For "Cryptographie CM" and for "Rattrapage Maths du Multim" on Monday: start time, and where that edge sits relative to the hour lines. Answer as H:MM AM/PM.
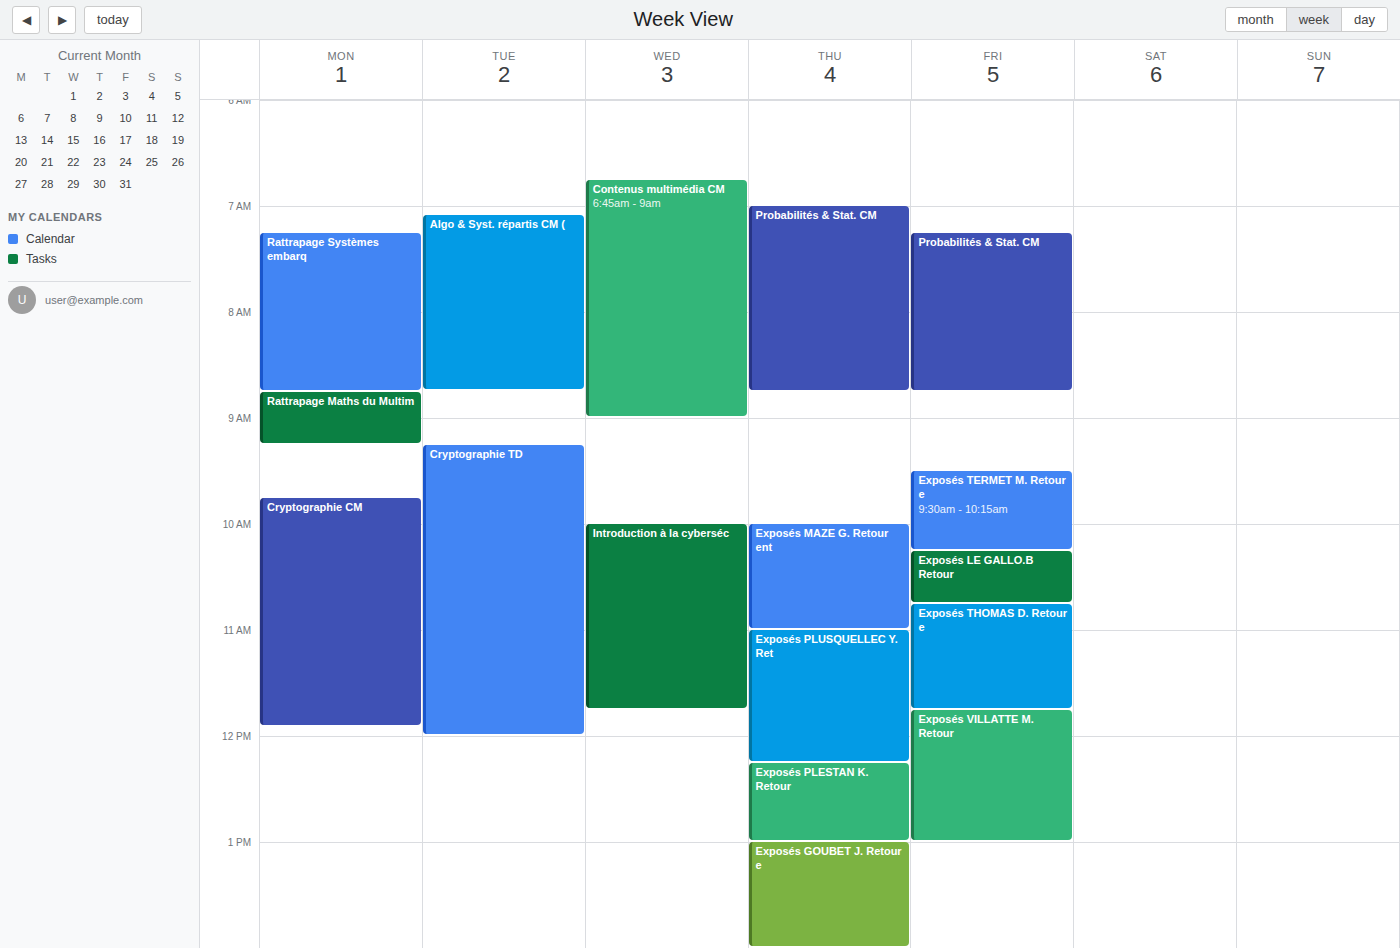
"Cryptographie CM": 9:45 AM, neither: three quarters of the way from the 9 AM line to the 10 AM line. "Rattrapage Maths du Multim": 8:45 AM, neither: three quarters of the way from the 8 AM line to the 9 AM line.